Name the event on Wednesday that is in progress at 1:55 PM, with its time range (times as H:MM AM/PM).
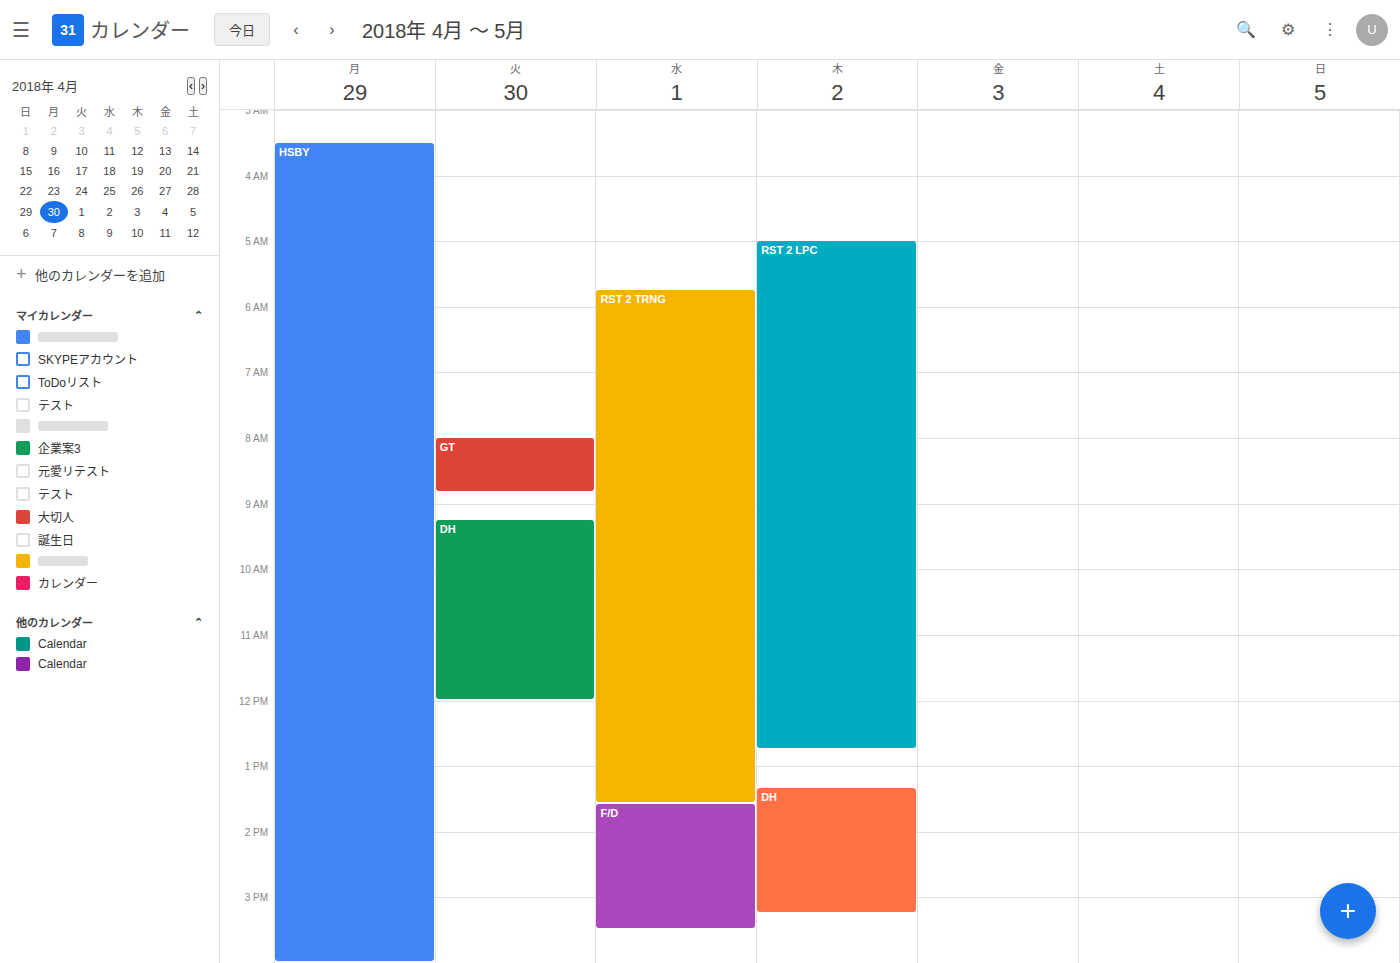
"F/D", 1:35 PM to 3:30 PM